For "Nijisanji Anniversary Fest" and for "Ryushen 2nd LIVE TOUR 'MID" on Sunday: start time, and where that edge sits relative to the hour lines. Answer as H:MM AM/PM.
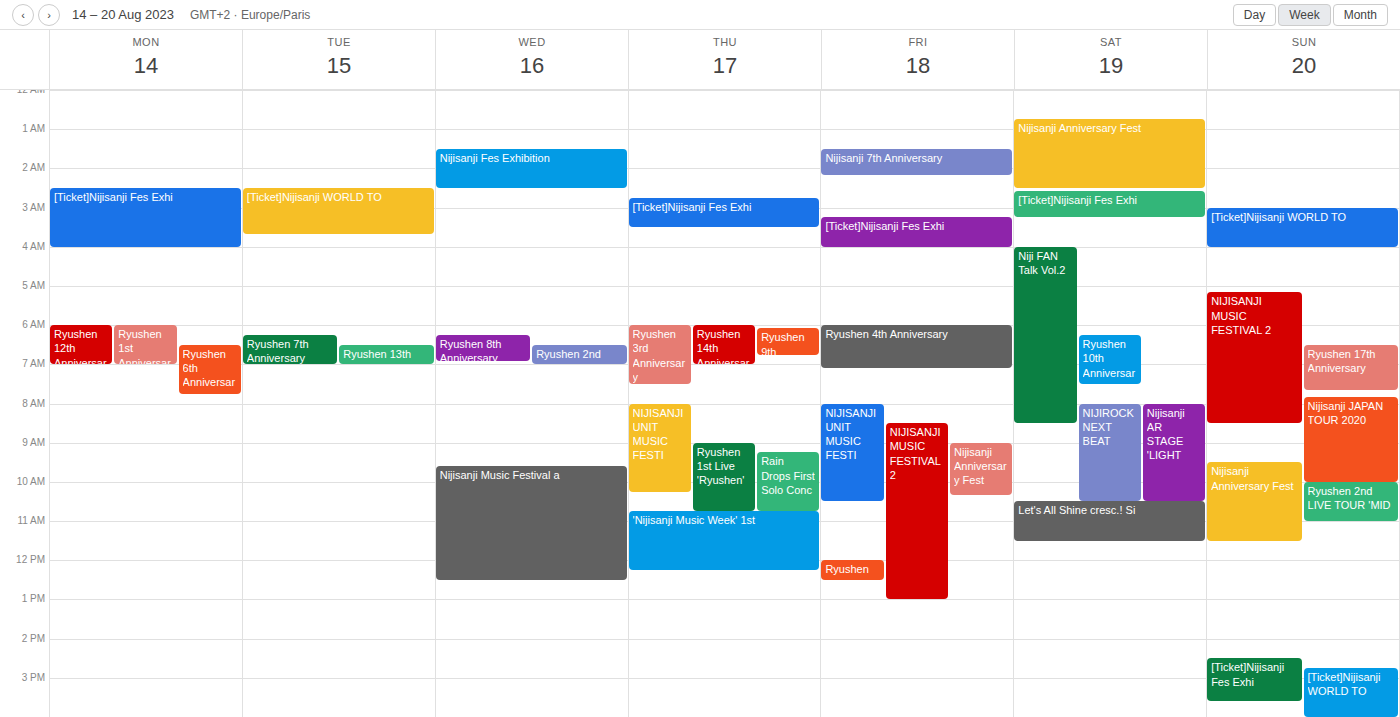
"Nijisanji Anniversary Fest": 9:30 AM, halfway between the 9 AM and 10 AM lines. "Ryushen 2nd LIVE TOUR 'MID": 10:00 AM, exactly on the 10 AM line.